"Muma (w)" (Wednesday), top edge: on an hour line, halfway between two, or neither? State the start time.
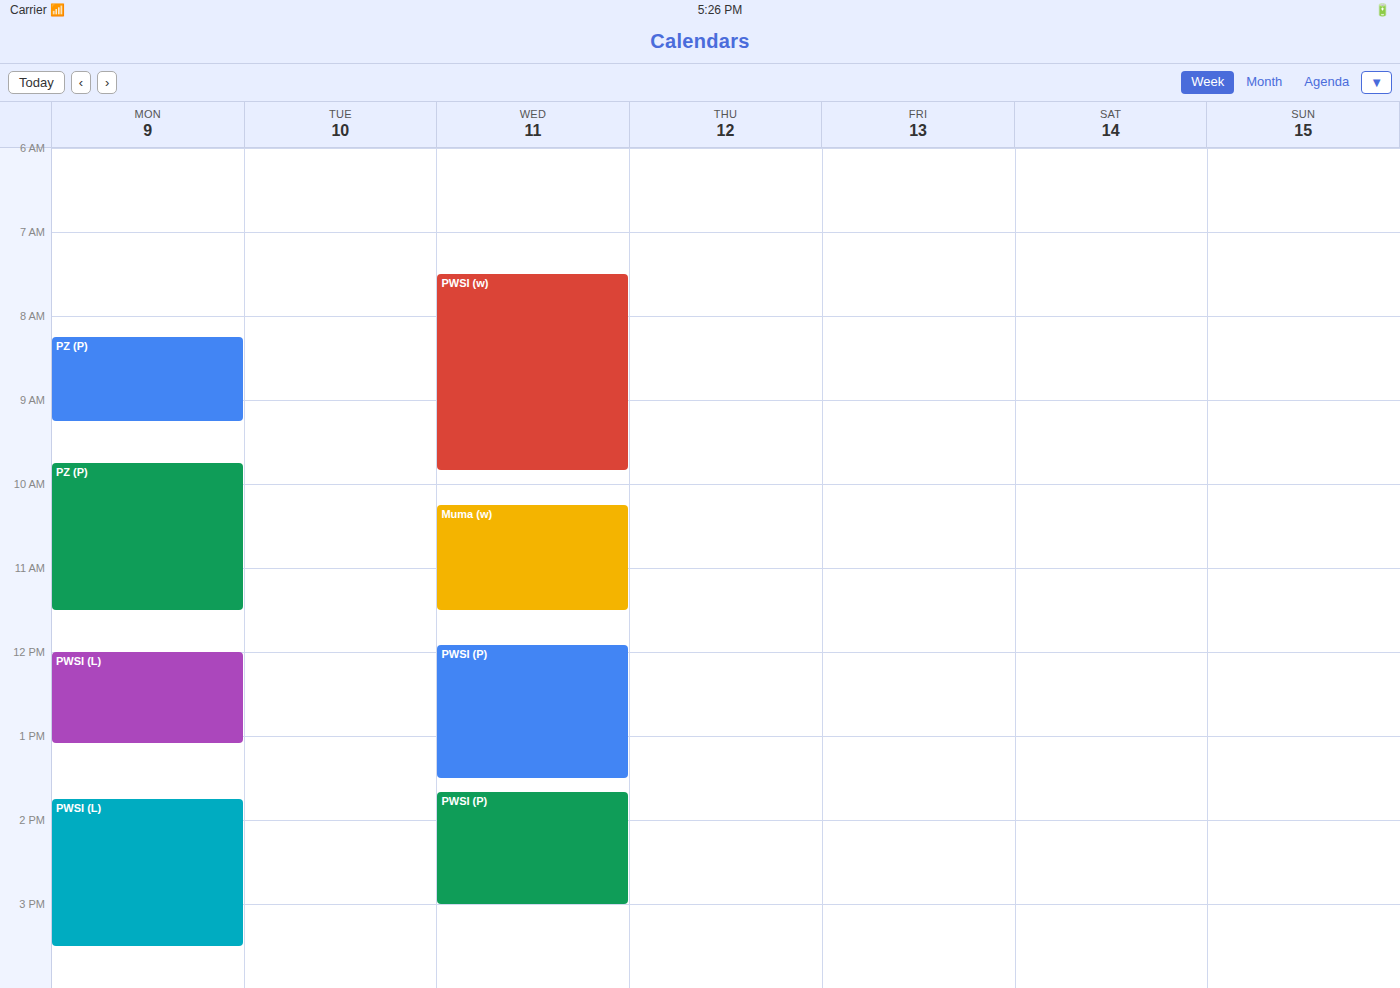
10:15 AM -- neither: a quarter of the way from the 10 AM line to the 11 AM line.